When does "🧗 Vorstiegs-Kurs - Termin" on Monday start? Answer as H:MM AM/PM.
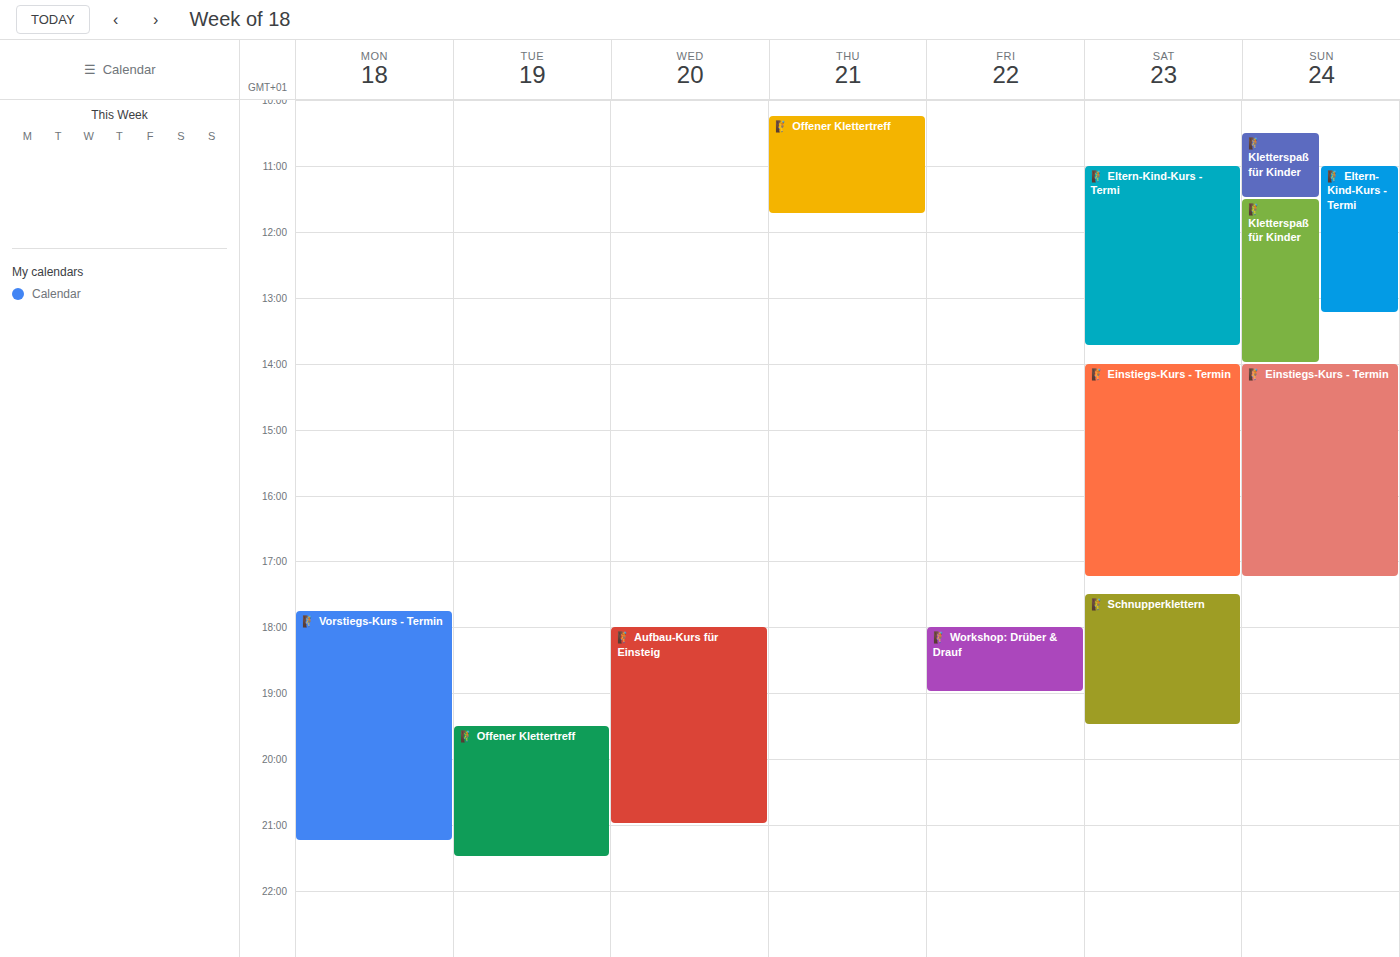
5:45 PM